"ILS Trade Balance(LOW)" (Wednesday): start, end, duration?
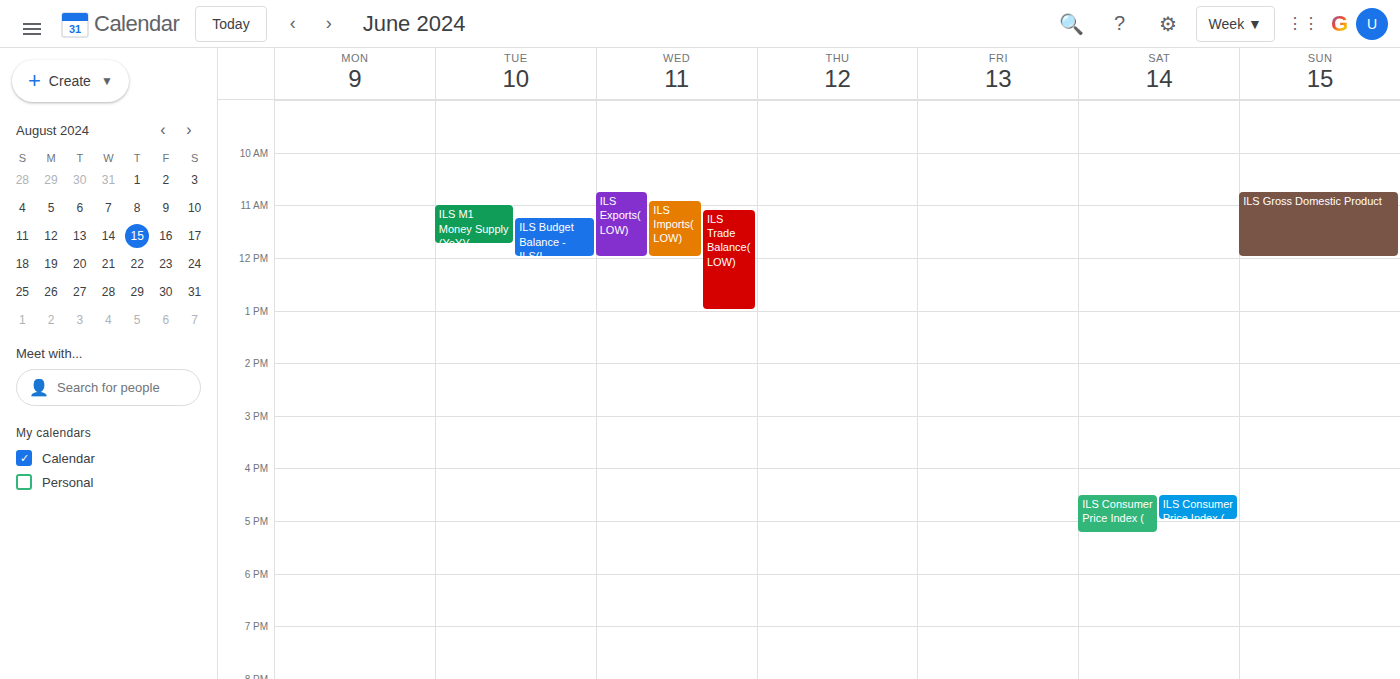
11:05 AM to 1:00 PM, 1 hour 55 minutes